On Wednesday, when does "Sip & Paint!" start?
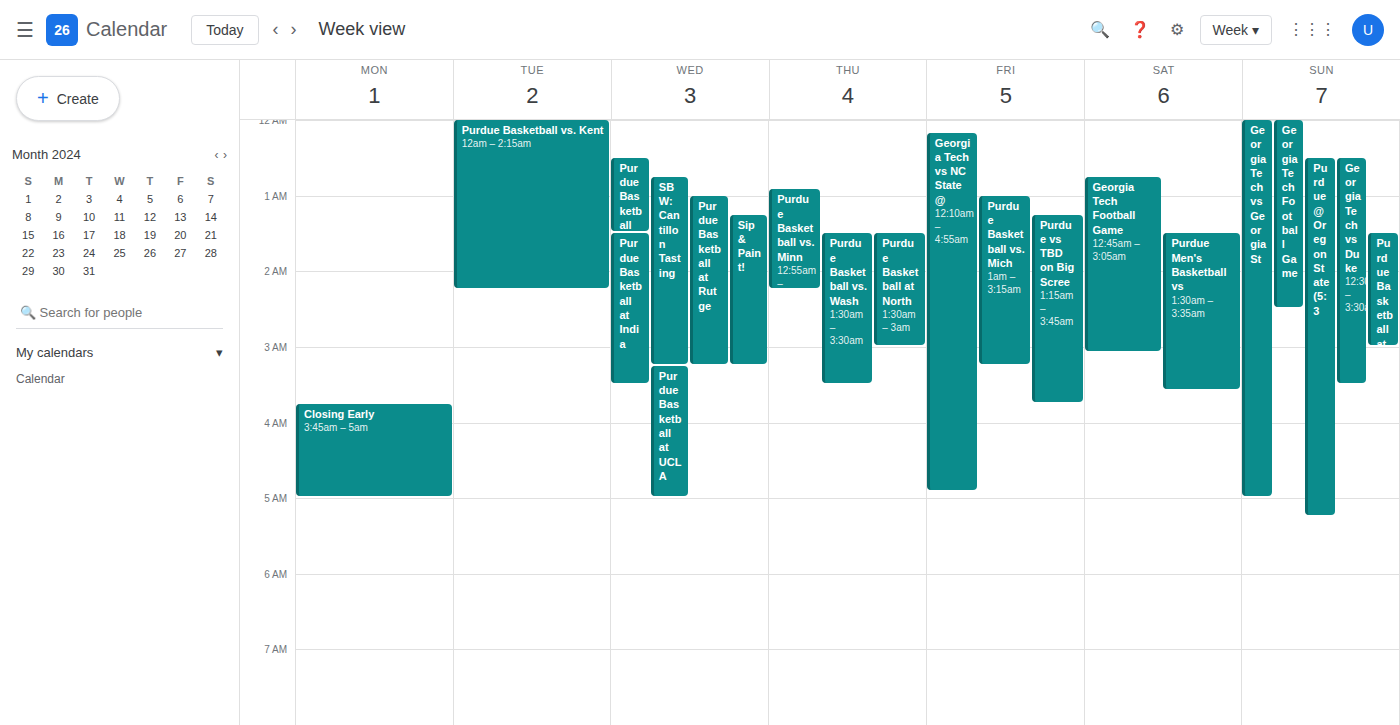
1:15 AM